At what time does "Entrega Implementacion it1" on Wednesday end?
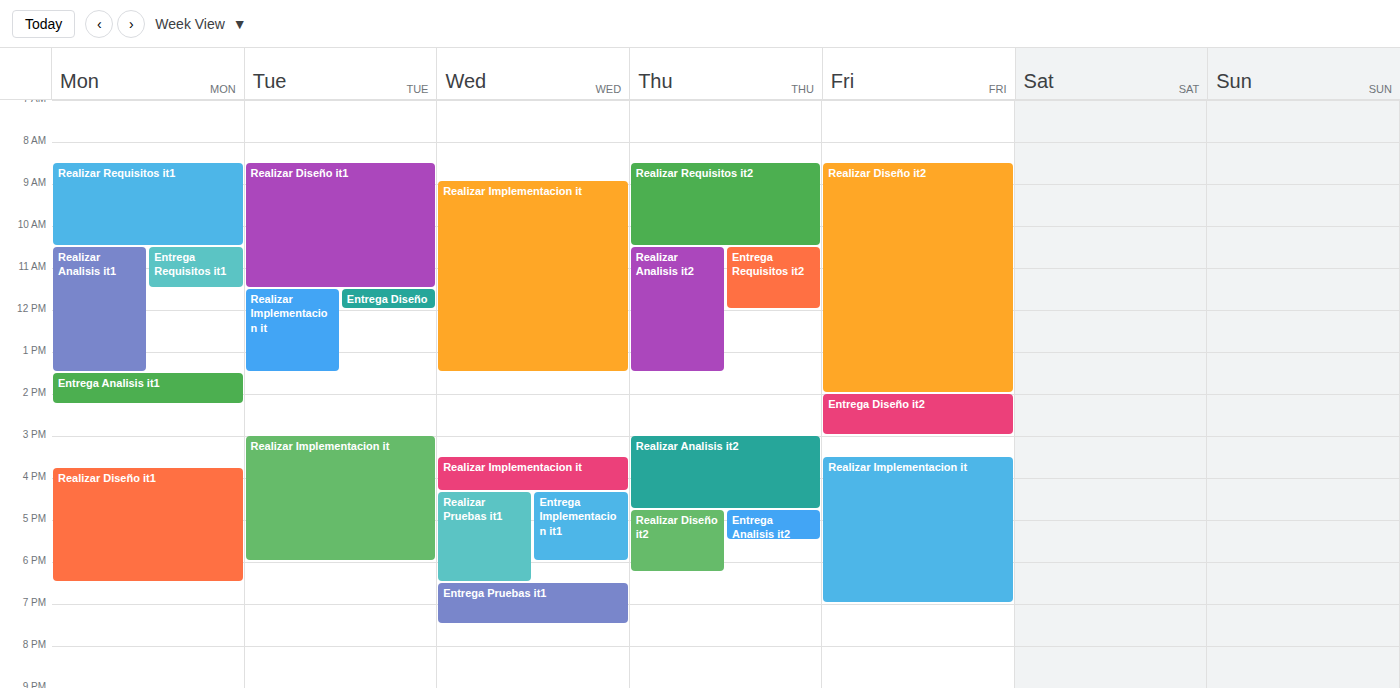
6:00 PM